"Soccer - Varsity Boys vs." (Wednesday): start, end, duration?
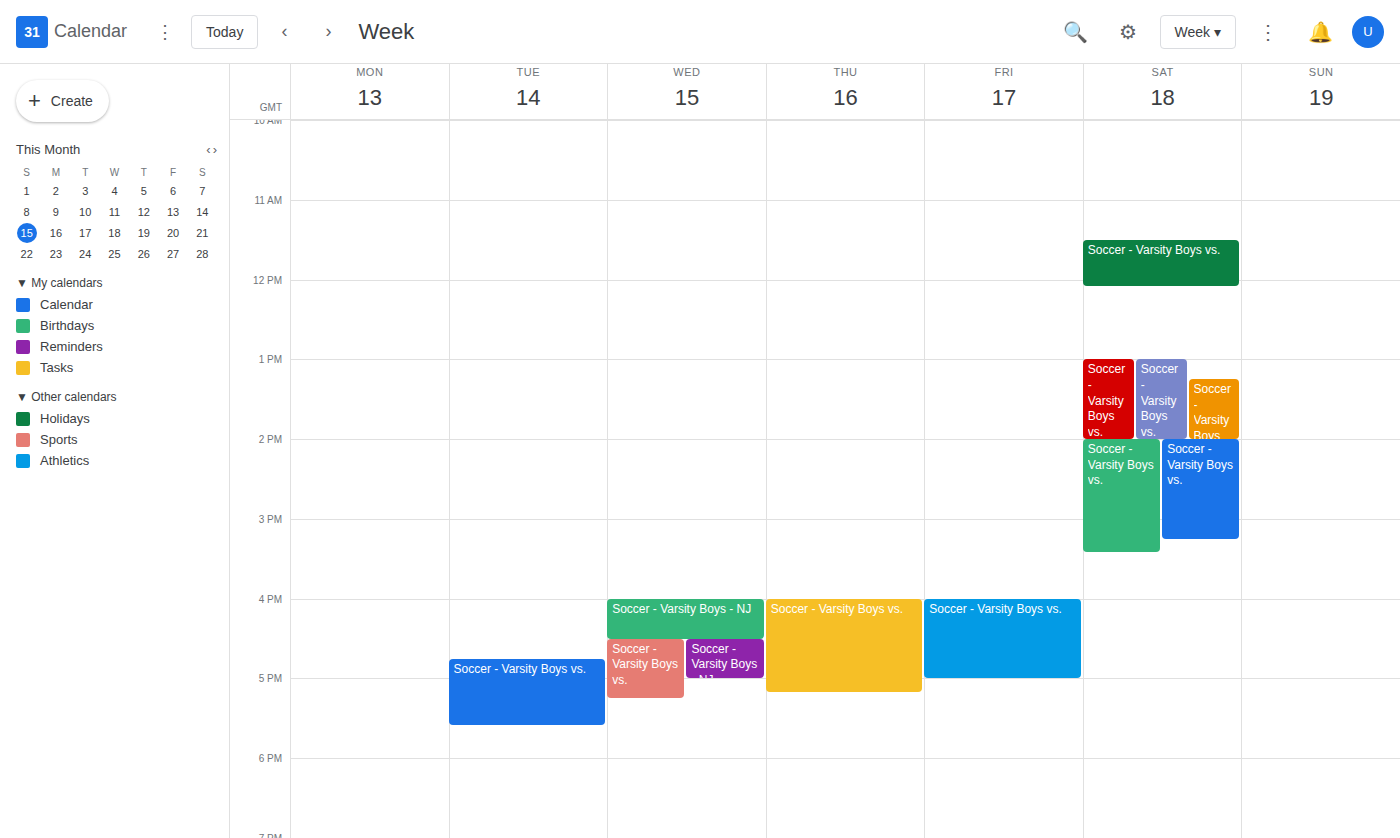
4:30 PM to 5:15 PM, 45 minutes